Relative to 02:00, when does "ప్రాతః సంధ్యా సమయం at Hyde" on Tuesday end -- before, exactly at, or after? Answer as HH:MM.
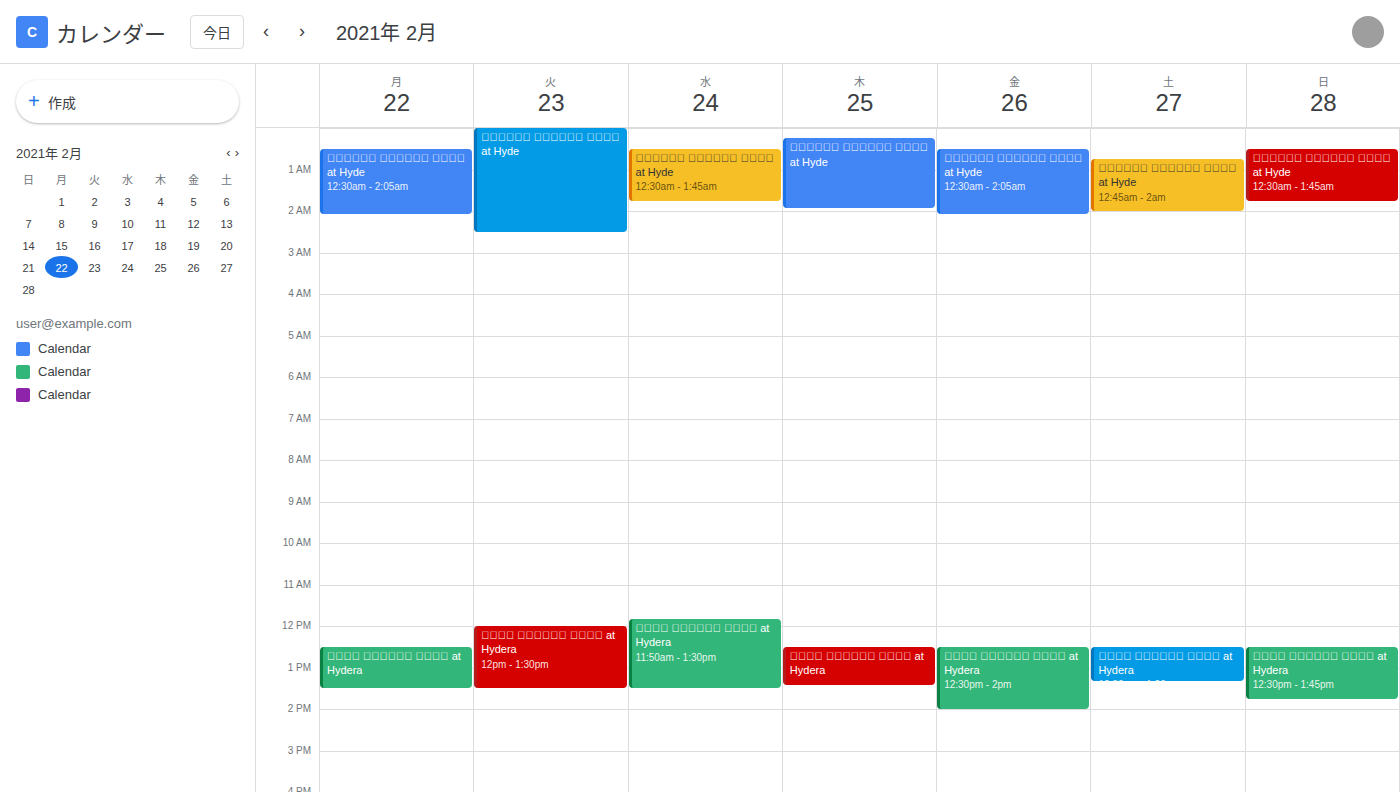
02:30 -- after 02:00, 30 minutes below the 02:00 line.